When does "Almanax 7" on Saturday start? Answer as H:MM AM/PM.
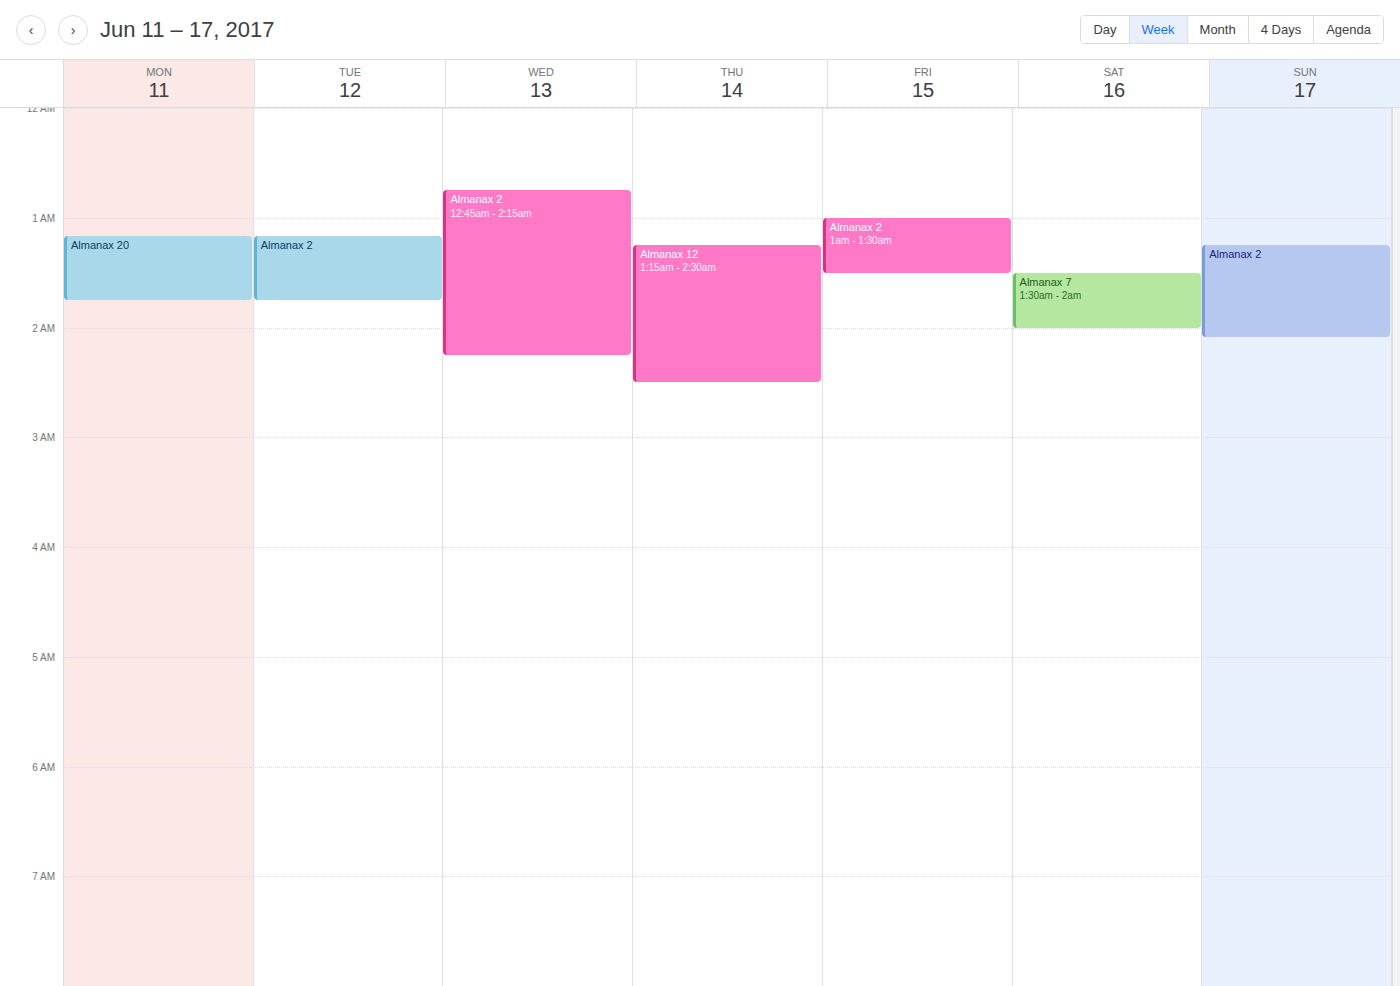
1:30 AM